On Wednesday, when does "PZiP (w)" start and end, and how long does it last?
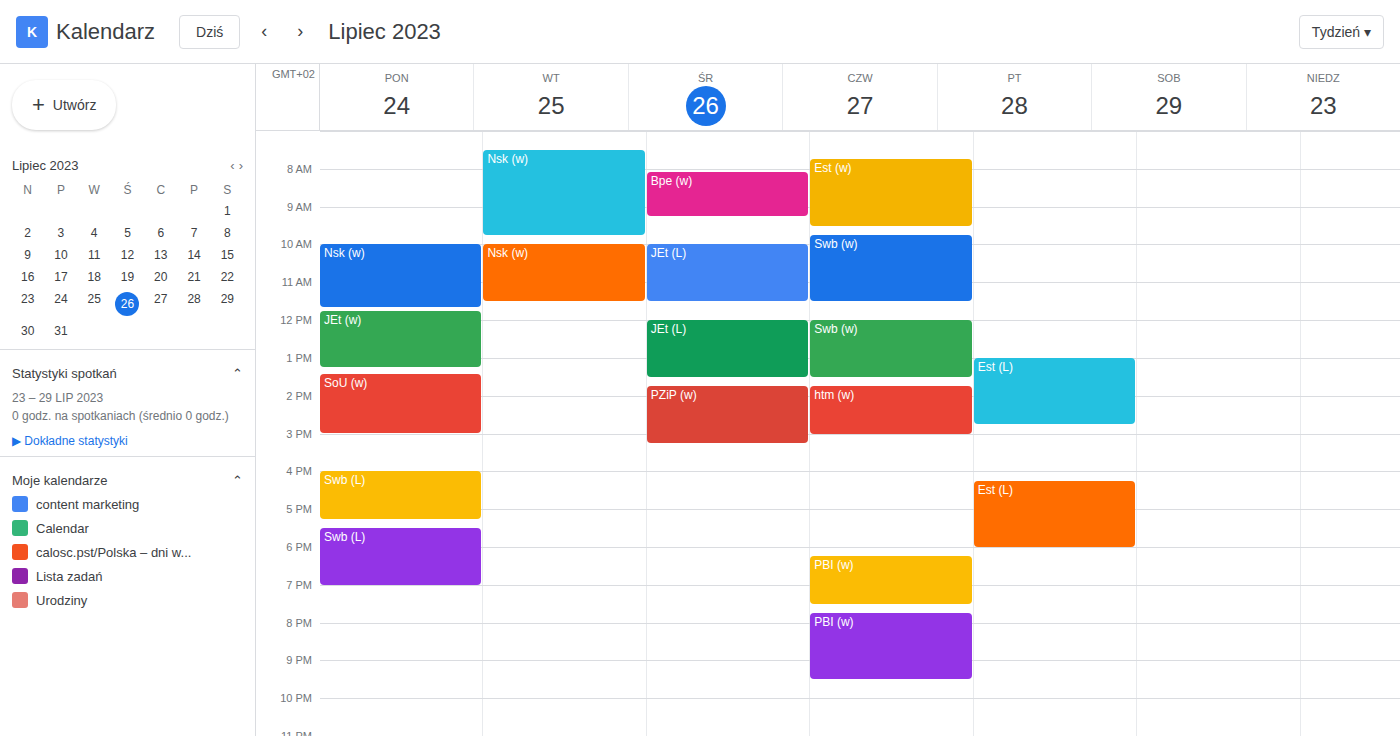
1:45 PM to 3:15 PM, 1 hour 30 minutes